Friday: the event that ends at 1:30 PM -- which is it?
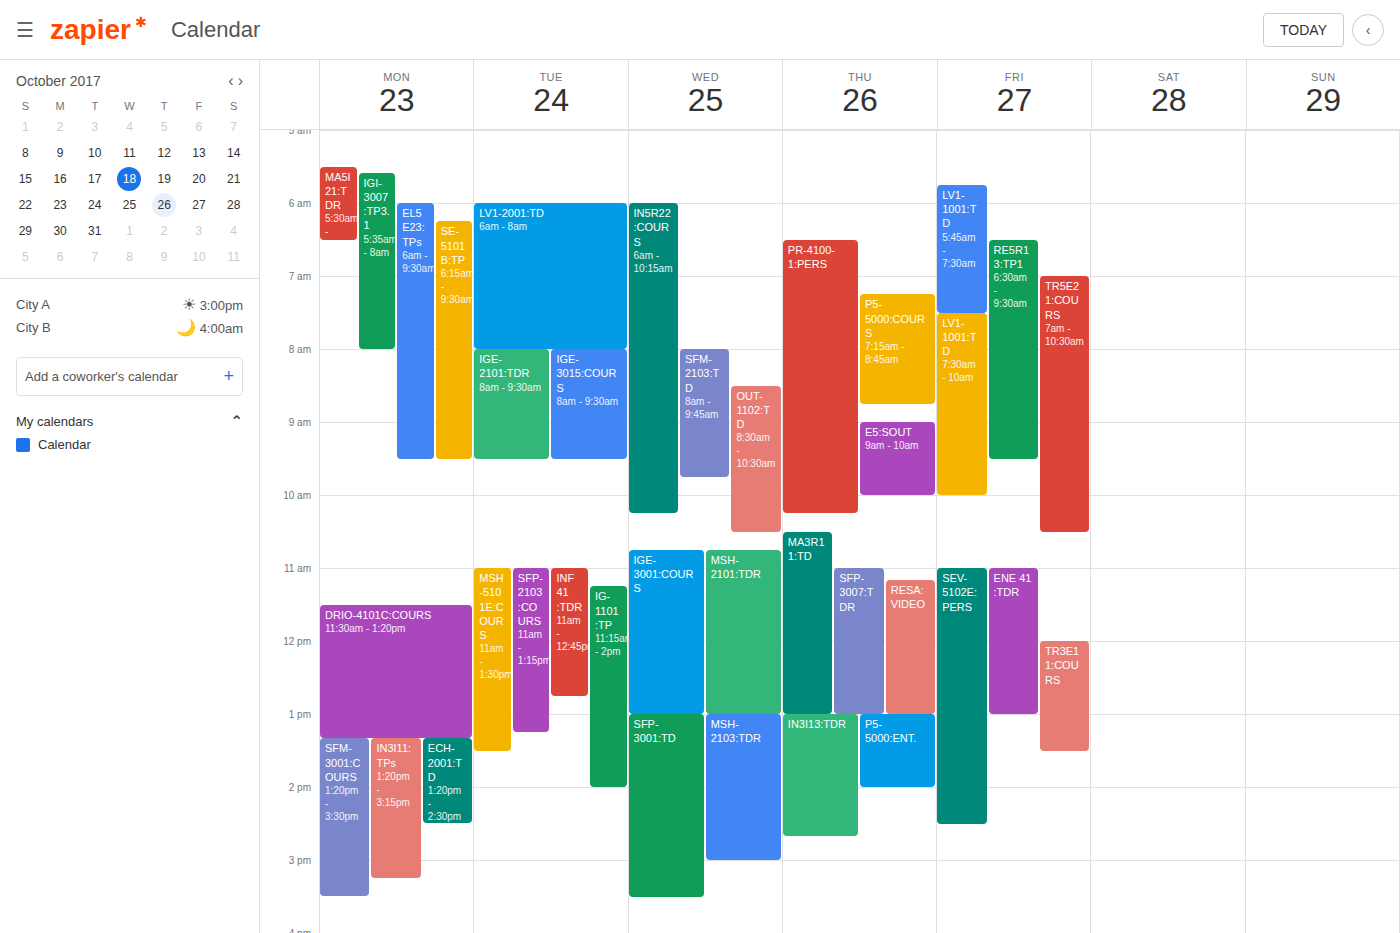
"TR3E11:COURS"